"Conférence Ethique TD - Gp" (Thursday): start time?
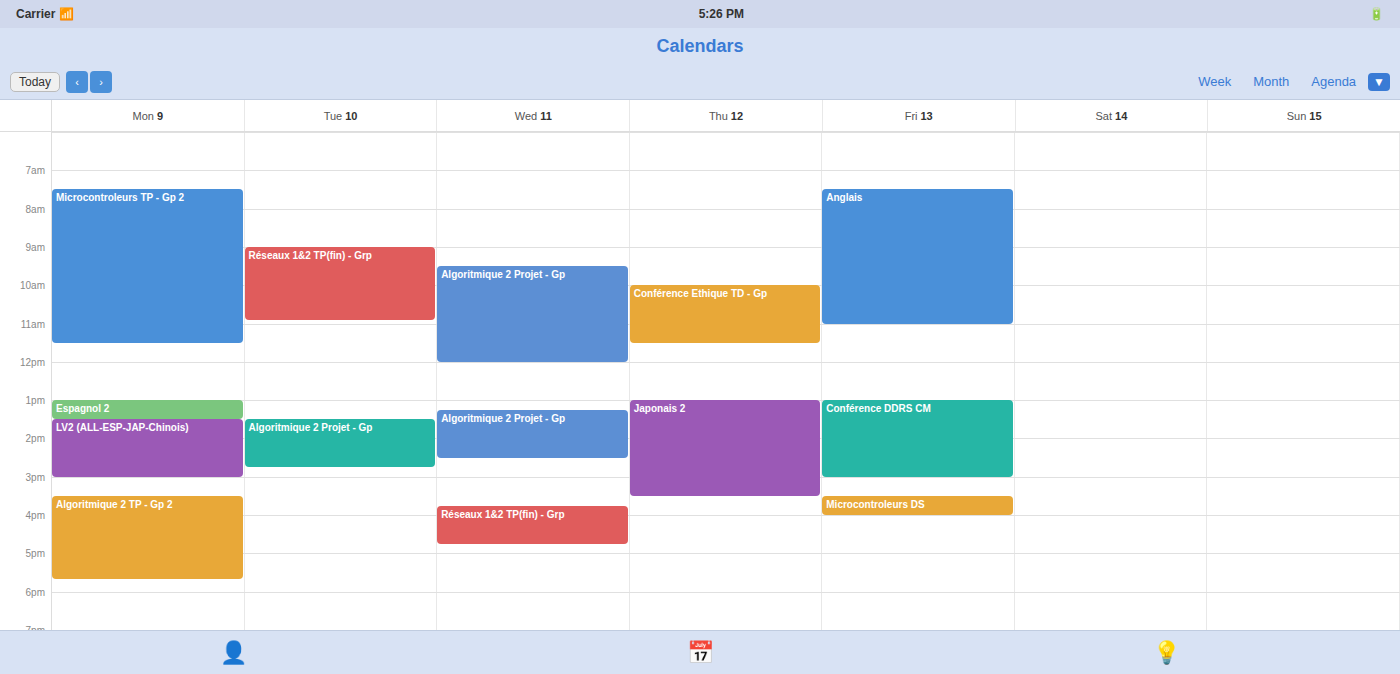
10:00 AM